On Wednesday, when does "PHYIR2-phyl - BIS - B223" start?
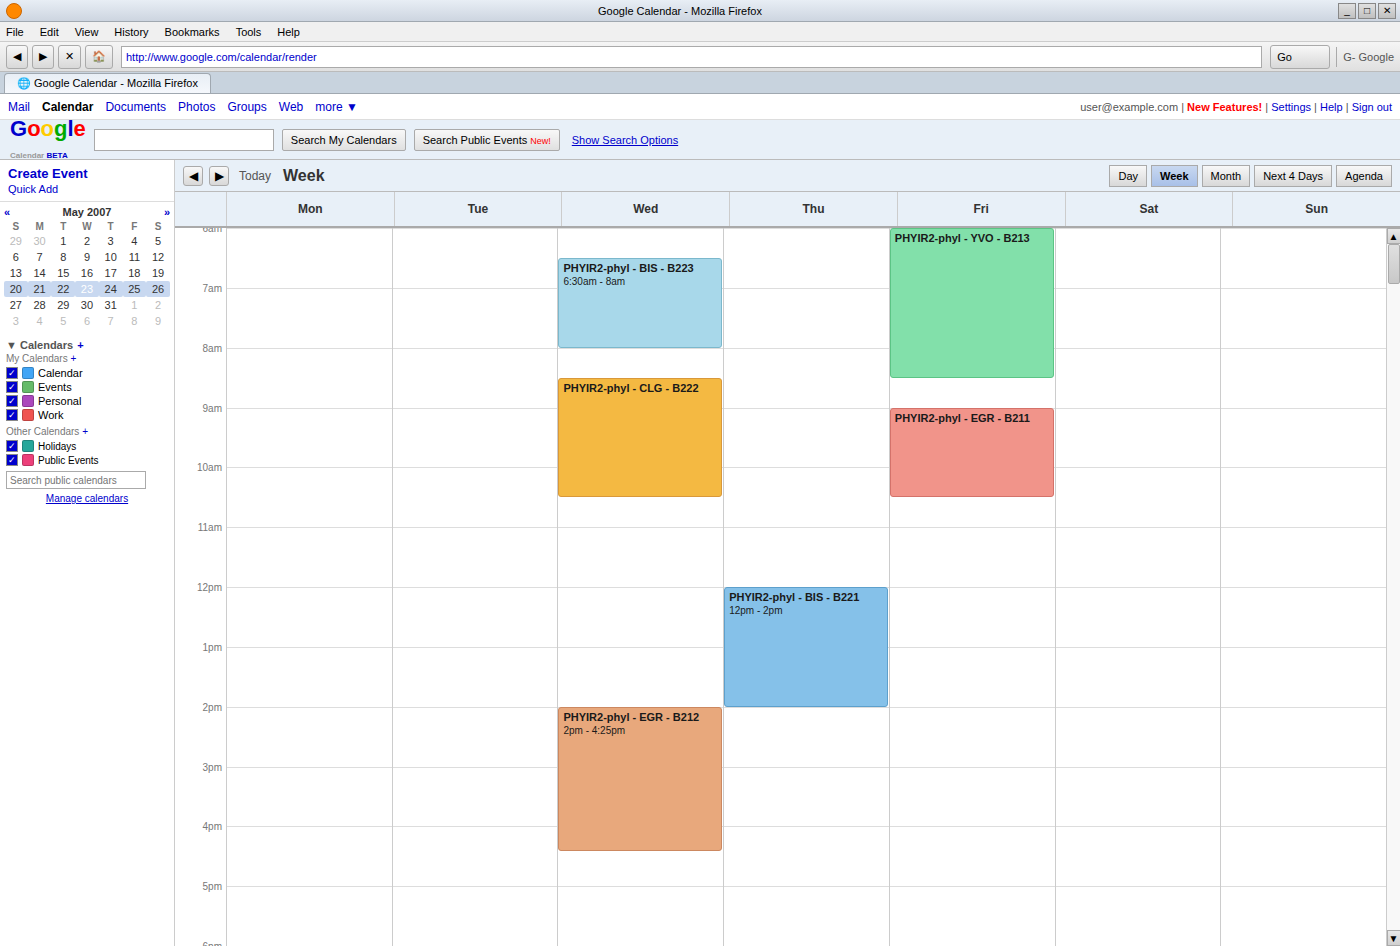
6:30 AM